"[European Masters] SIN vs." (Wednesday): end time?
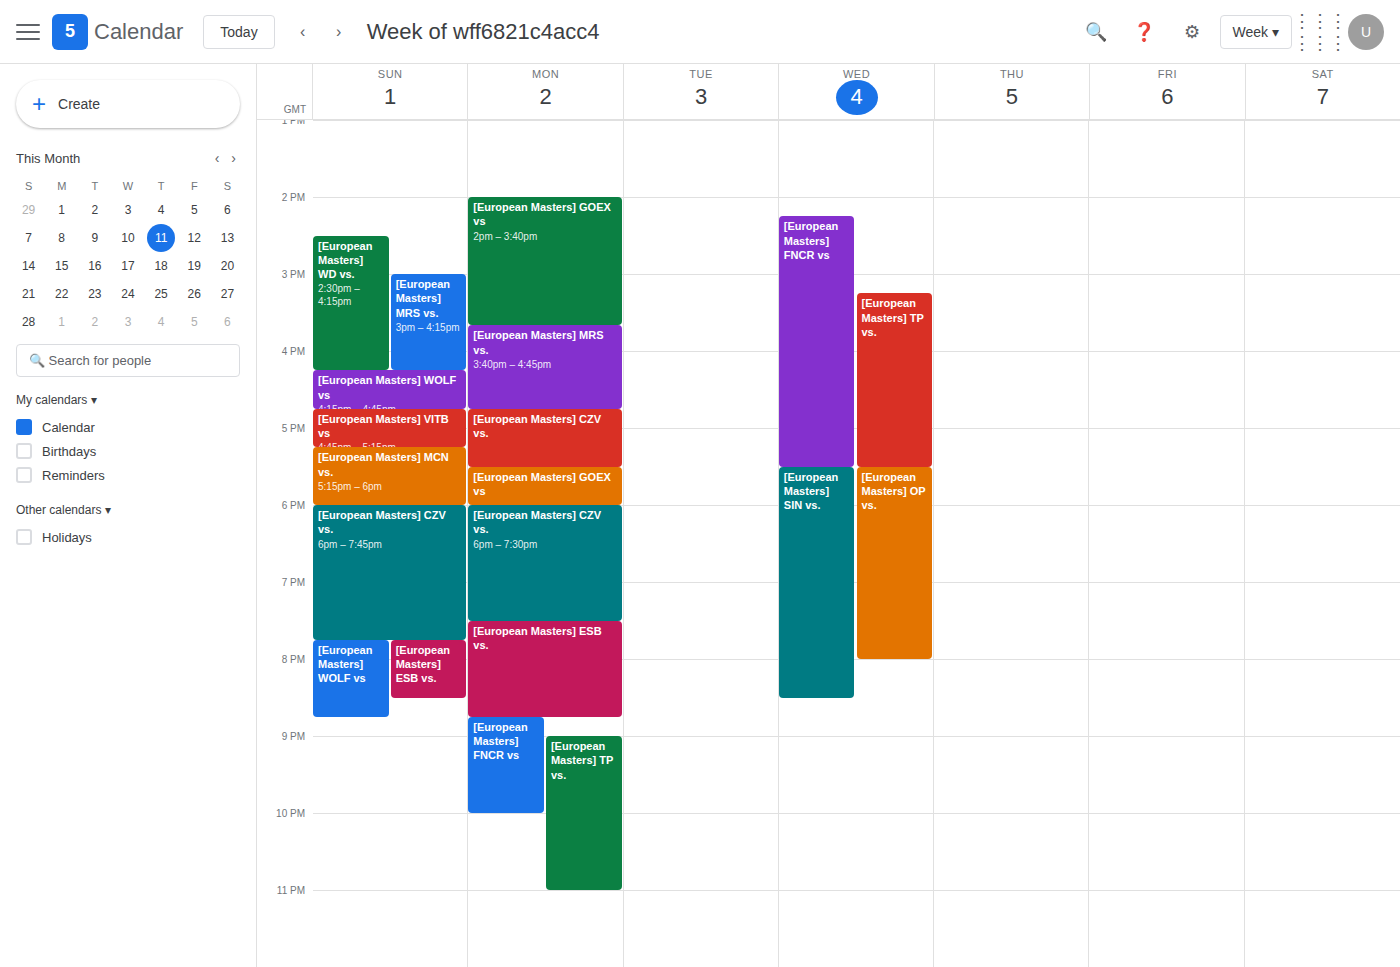
8:30 PM